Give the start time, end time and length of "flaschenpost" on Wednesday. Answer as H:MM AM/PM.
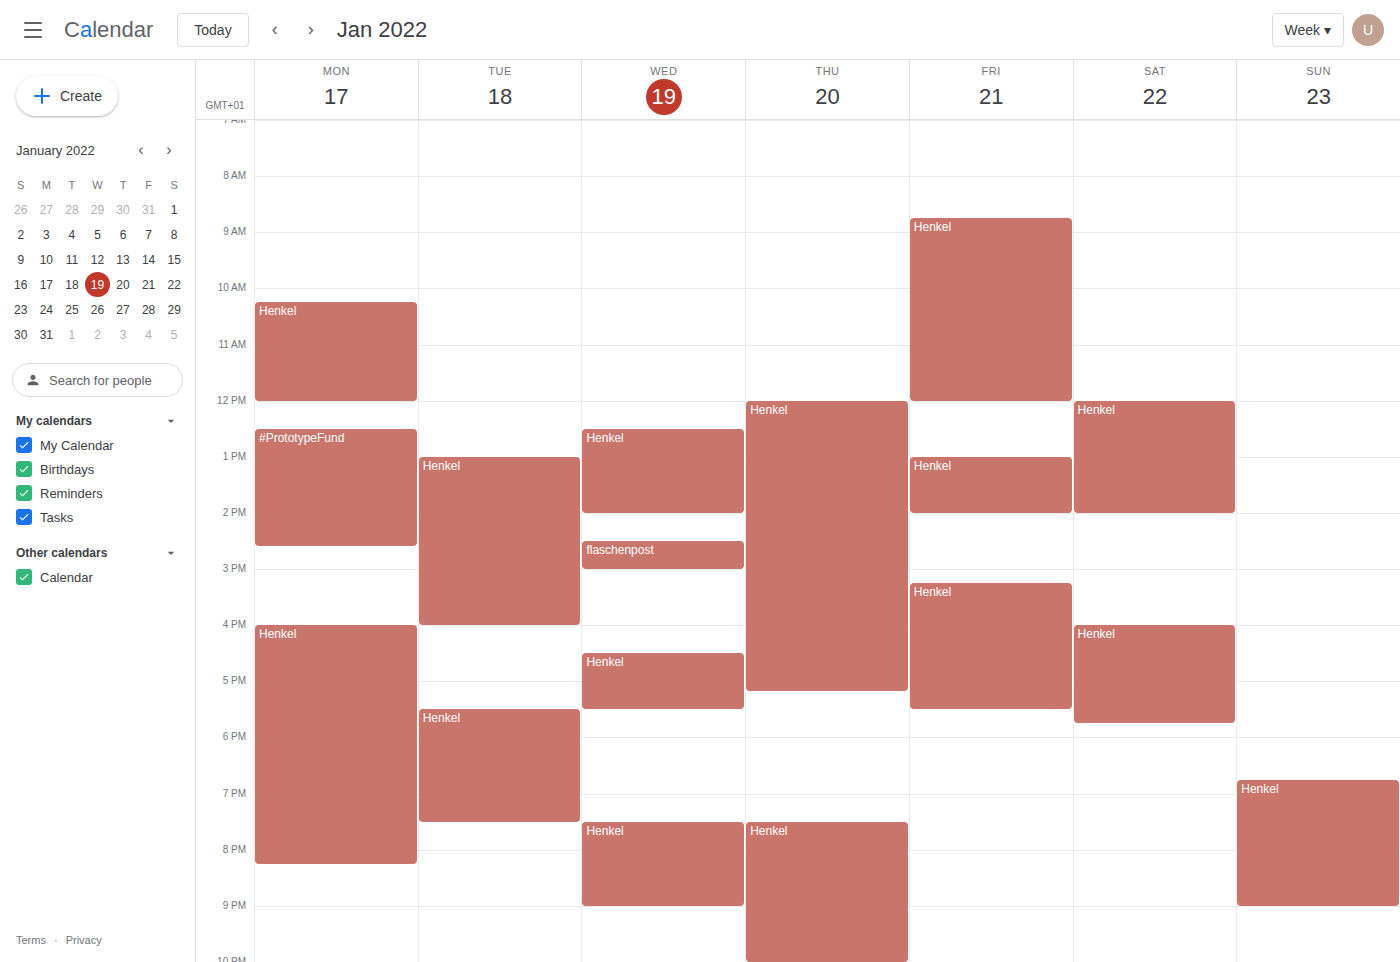
2:30 PM to 3:00 PM, 30 minutes